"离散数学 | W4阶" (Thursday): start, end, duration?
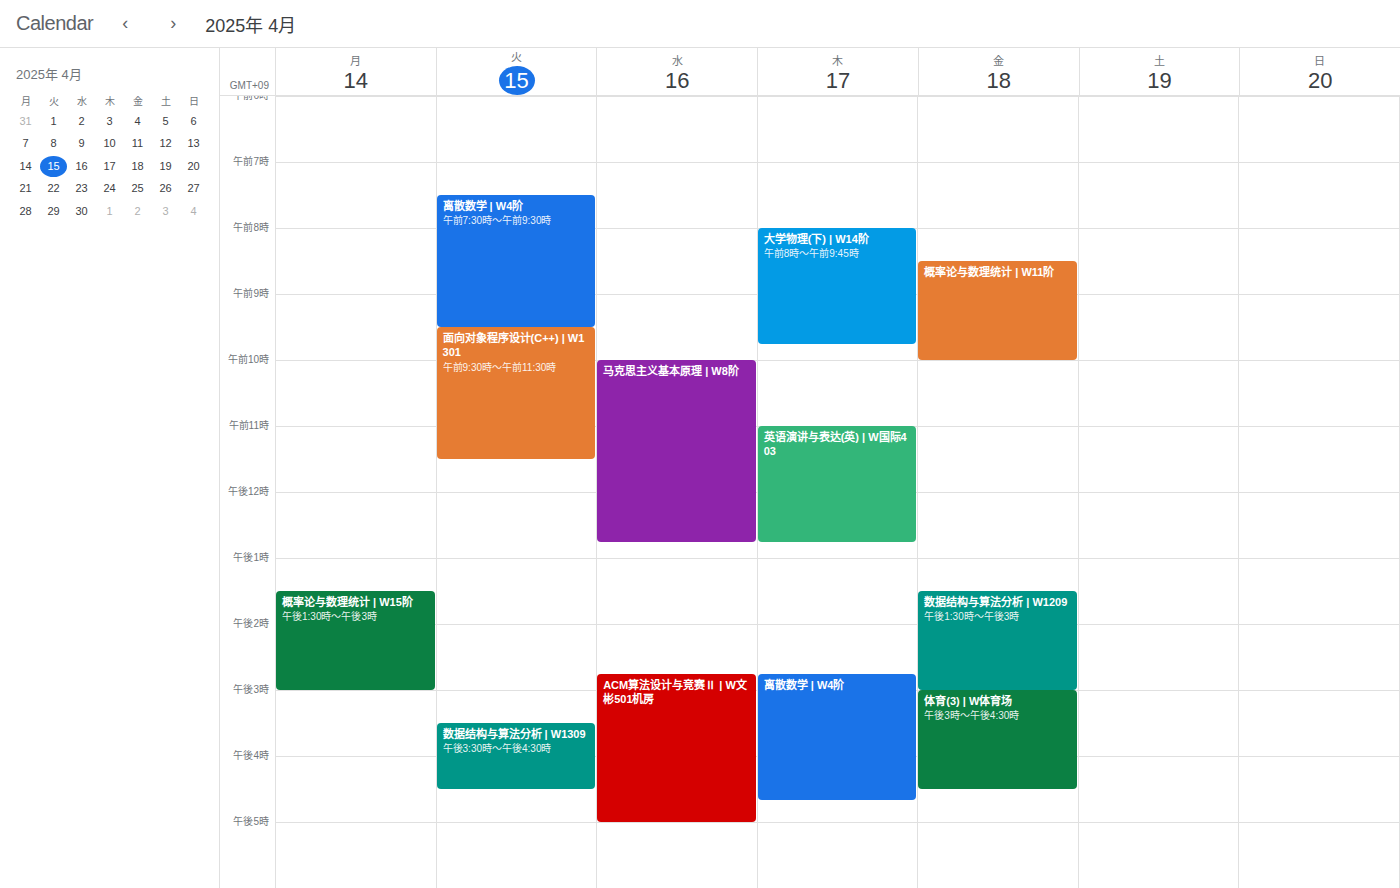
2:45 PM to 4:40 PM, 1 hour 55 minutes